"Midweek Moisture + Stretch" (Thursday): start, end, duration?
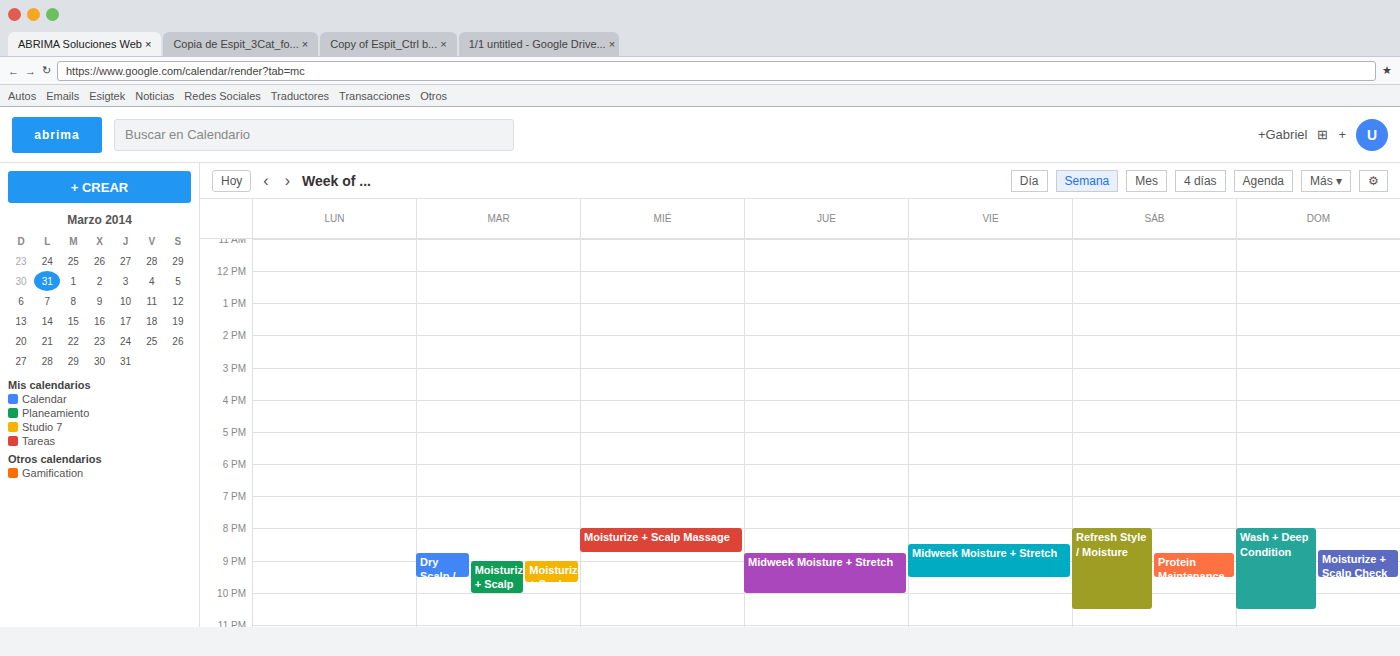
20:45 to 22:00, 1 hour 15 minutes